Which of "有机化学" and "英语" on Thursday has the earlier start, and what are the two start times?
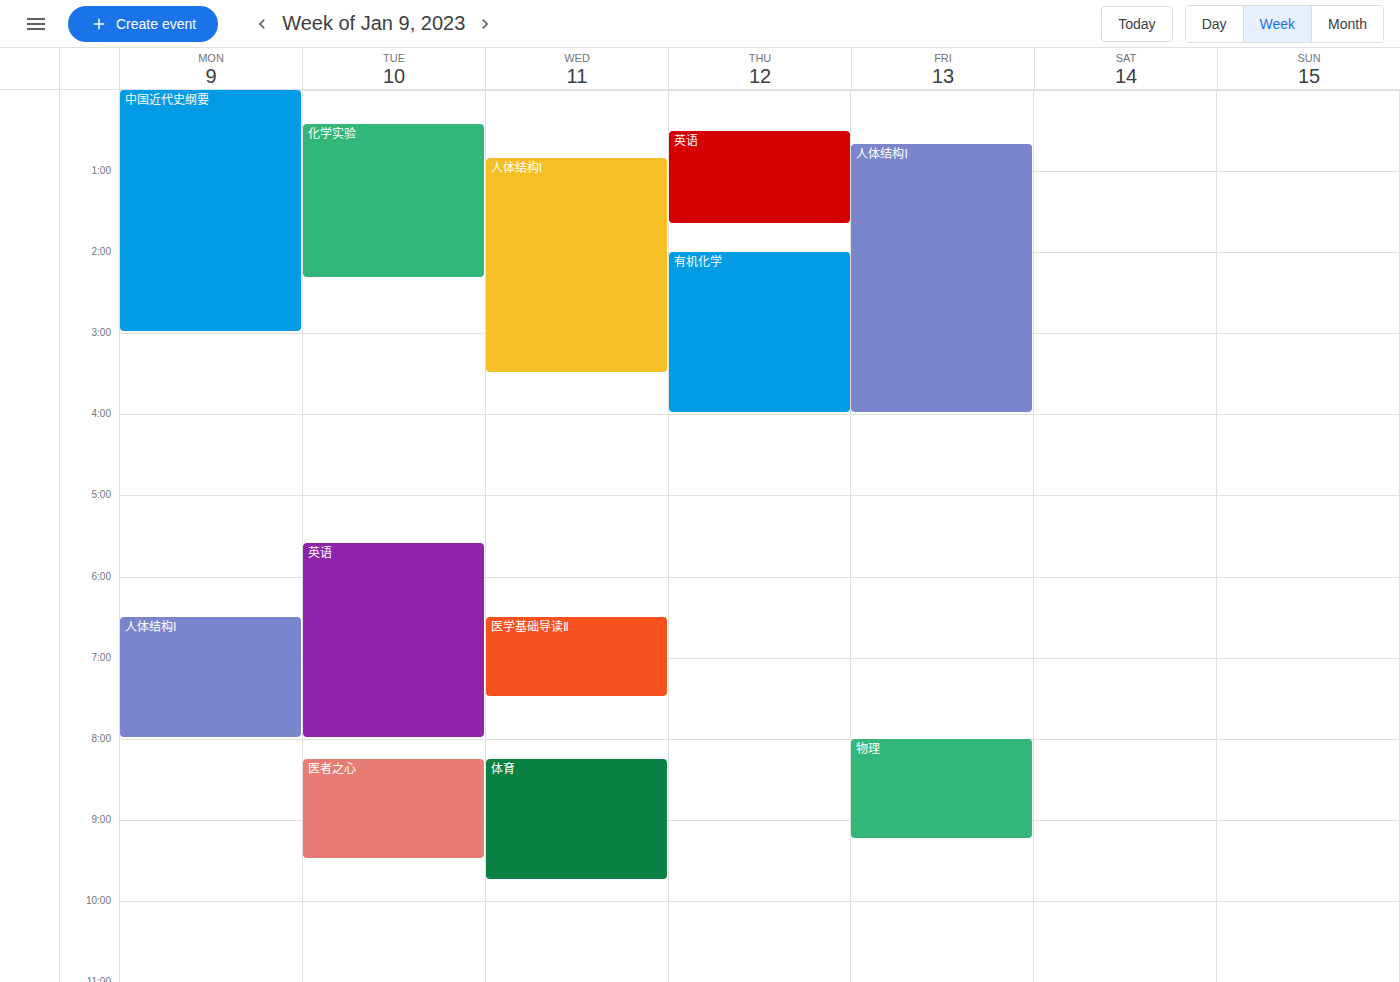
"英语" 12:30 AM; "有机化学" 2:00 AM.